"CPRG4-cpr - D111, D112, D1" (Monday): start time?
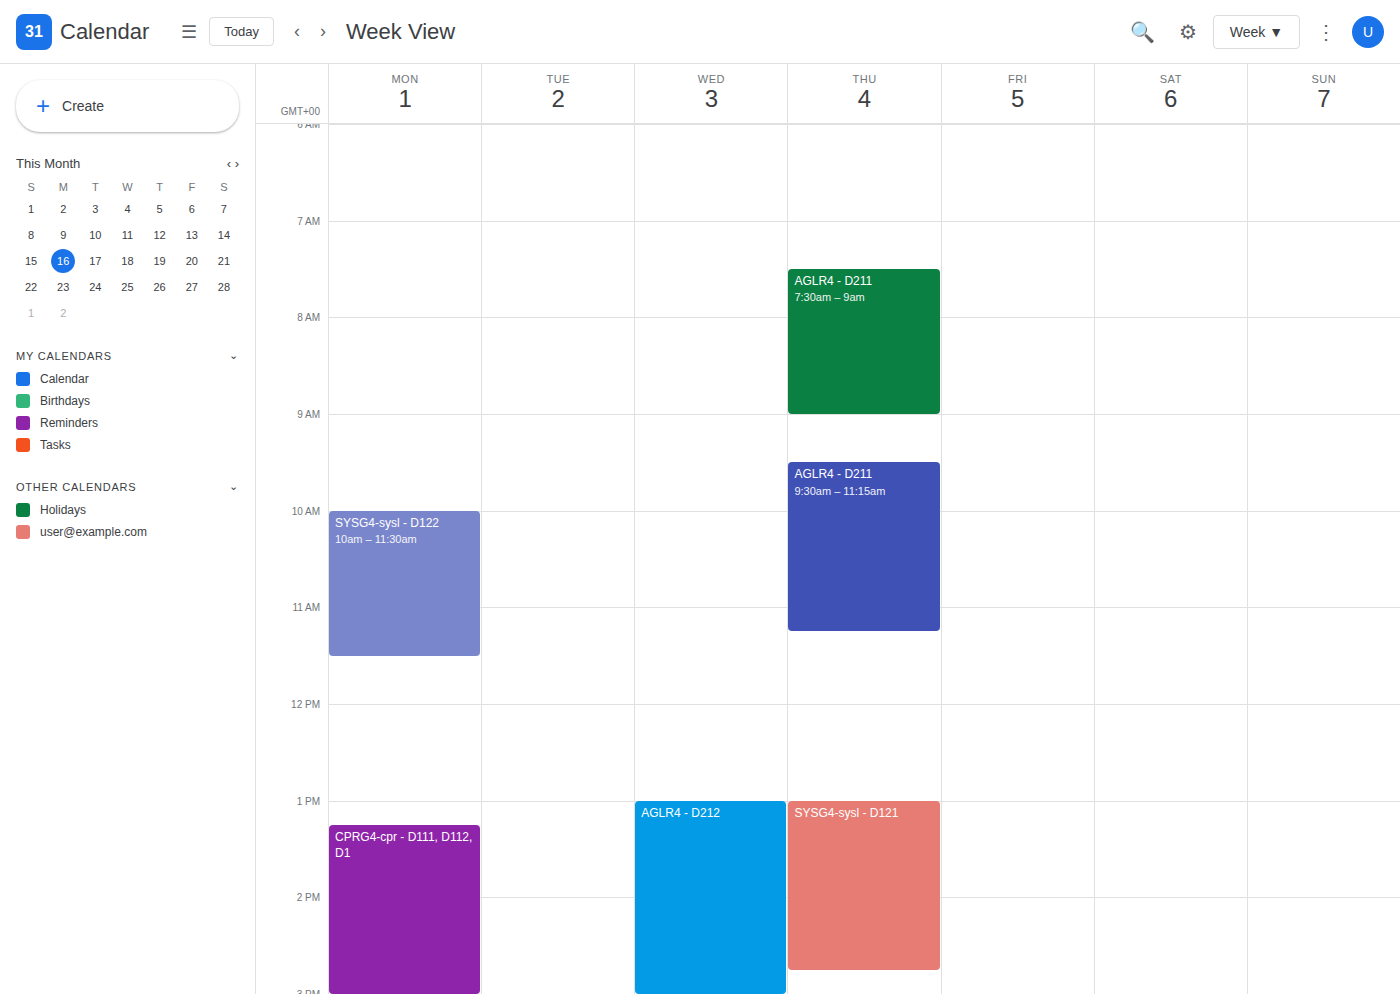
1:15 PM